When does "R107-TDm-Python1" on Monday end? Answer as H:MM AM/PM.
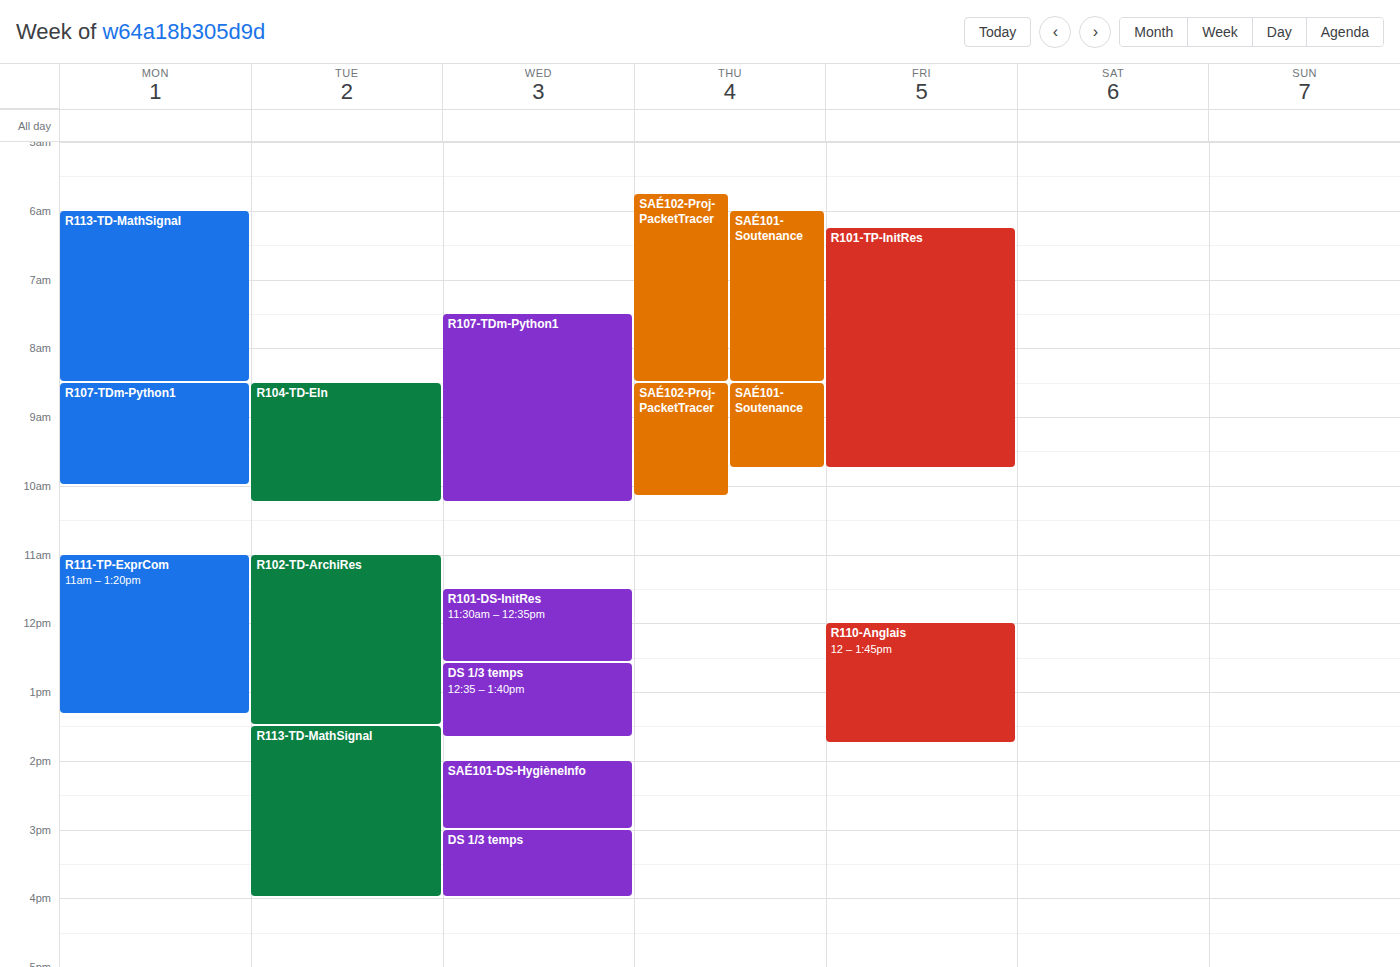
10:00 AM